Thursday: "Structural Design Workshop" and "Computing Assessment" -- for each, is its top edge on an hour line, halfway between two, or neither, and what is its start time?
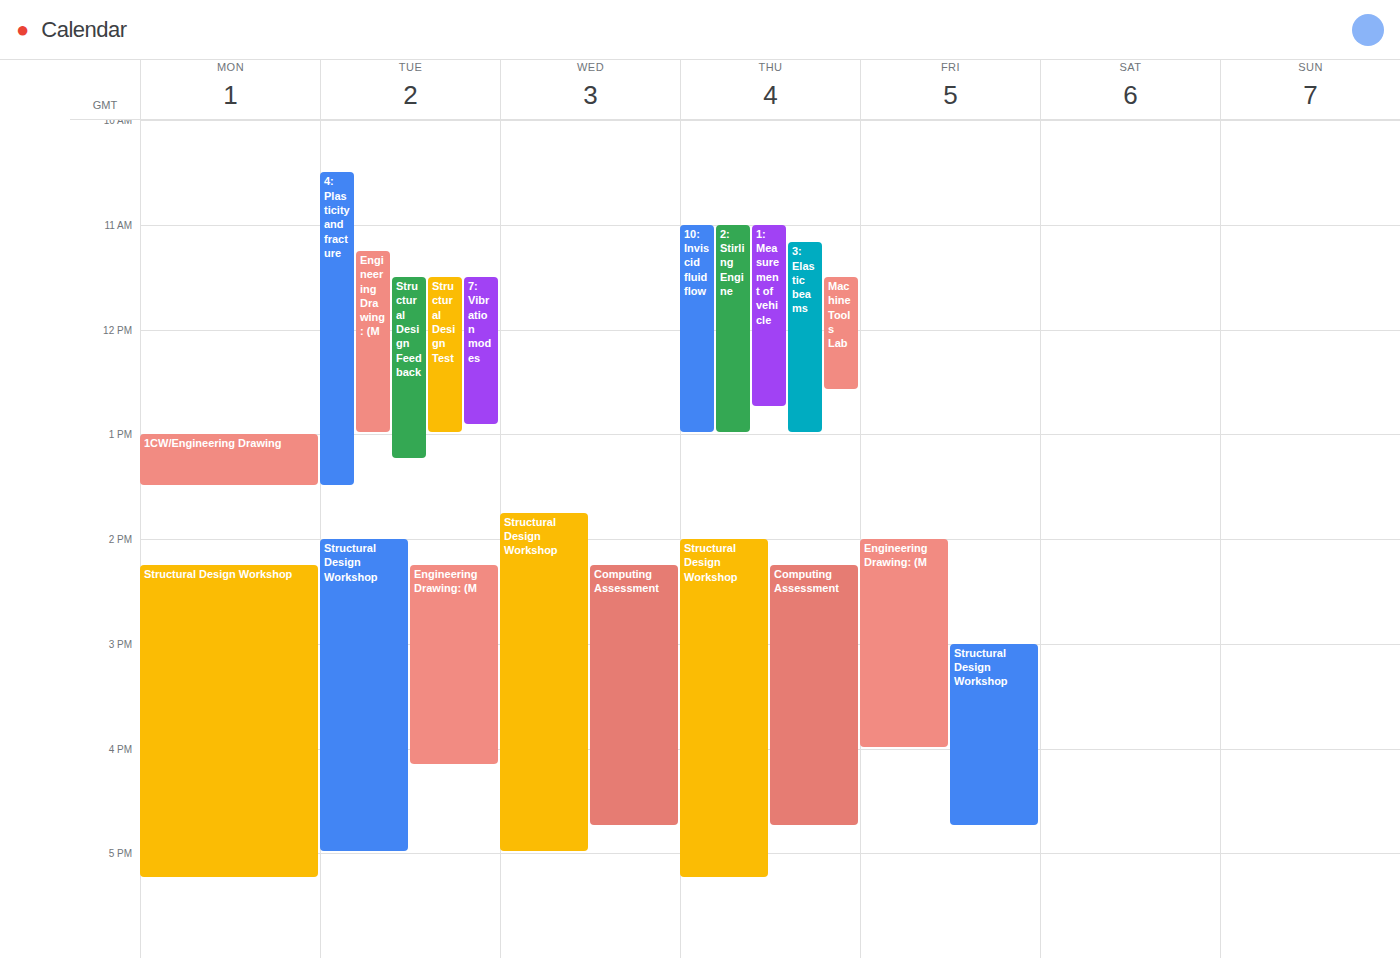
"Structural Design Workshop": 2:00 PM, exactly on the 2 PM line. "Computing Assessment": 2:15 PM, neither: a quarter of the way from the 2 PM line to the 3 PM line.